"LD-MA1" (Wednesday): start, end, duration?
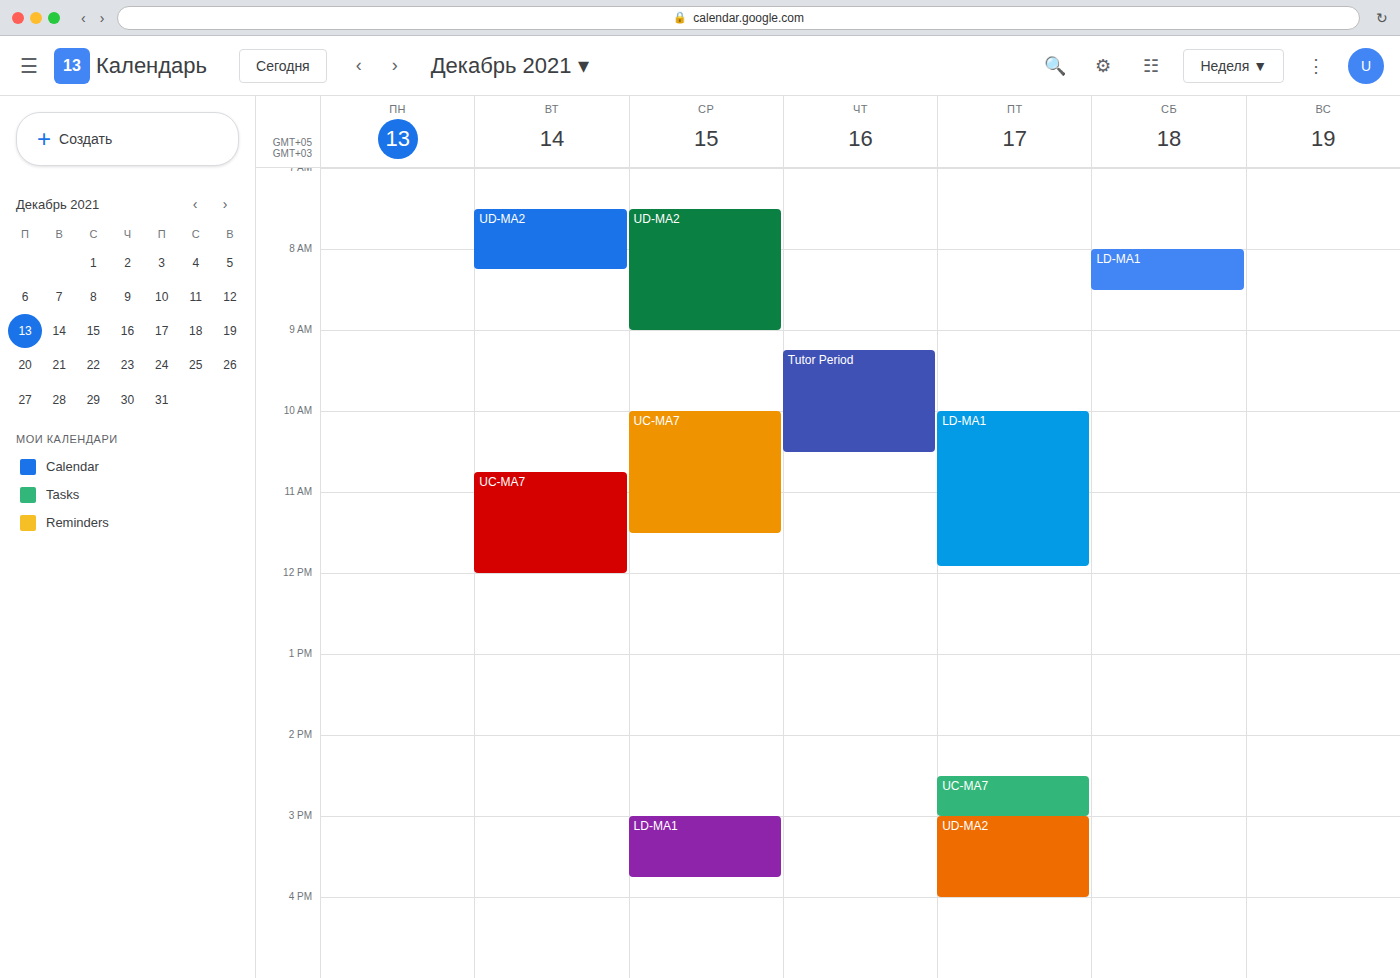
3:00 PM to 3:45 PM, 45 minutes